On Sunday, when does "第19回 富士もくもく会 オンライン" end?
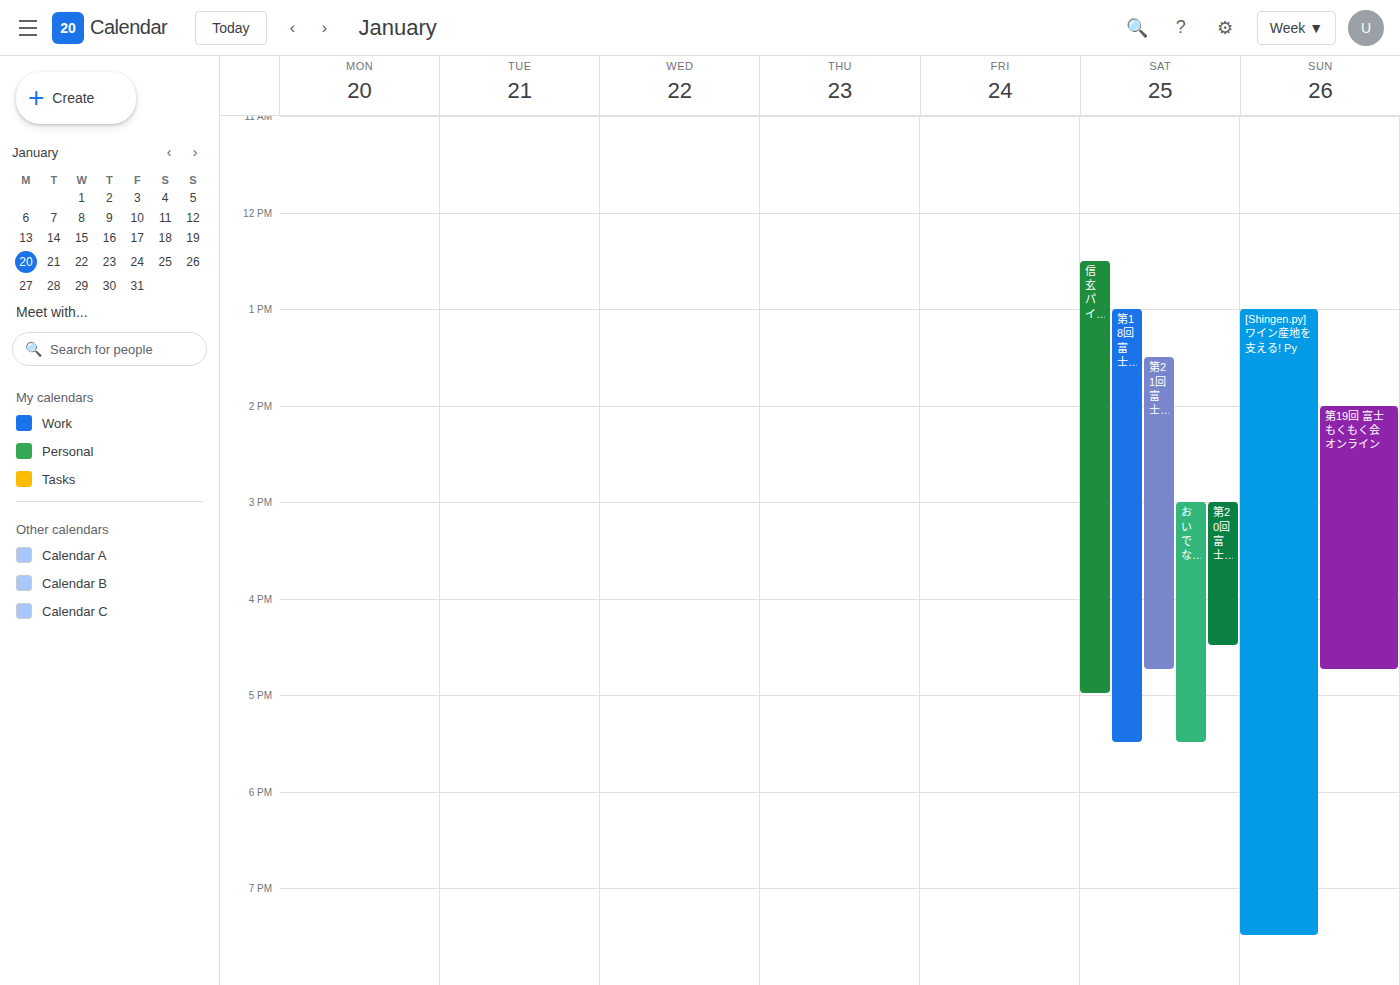
4:45 PM